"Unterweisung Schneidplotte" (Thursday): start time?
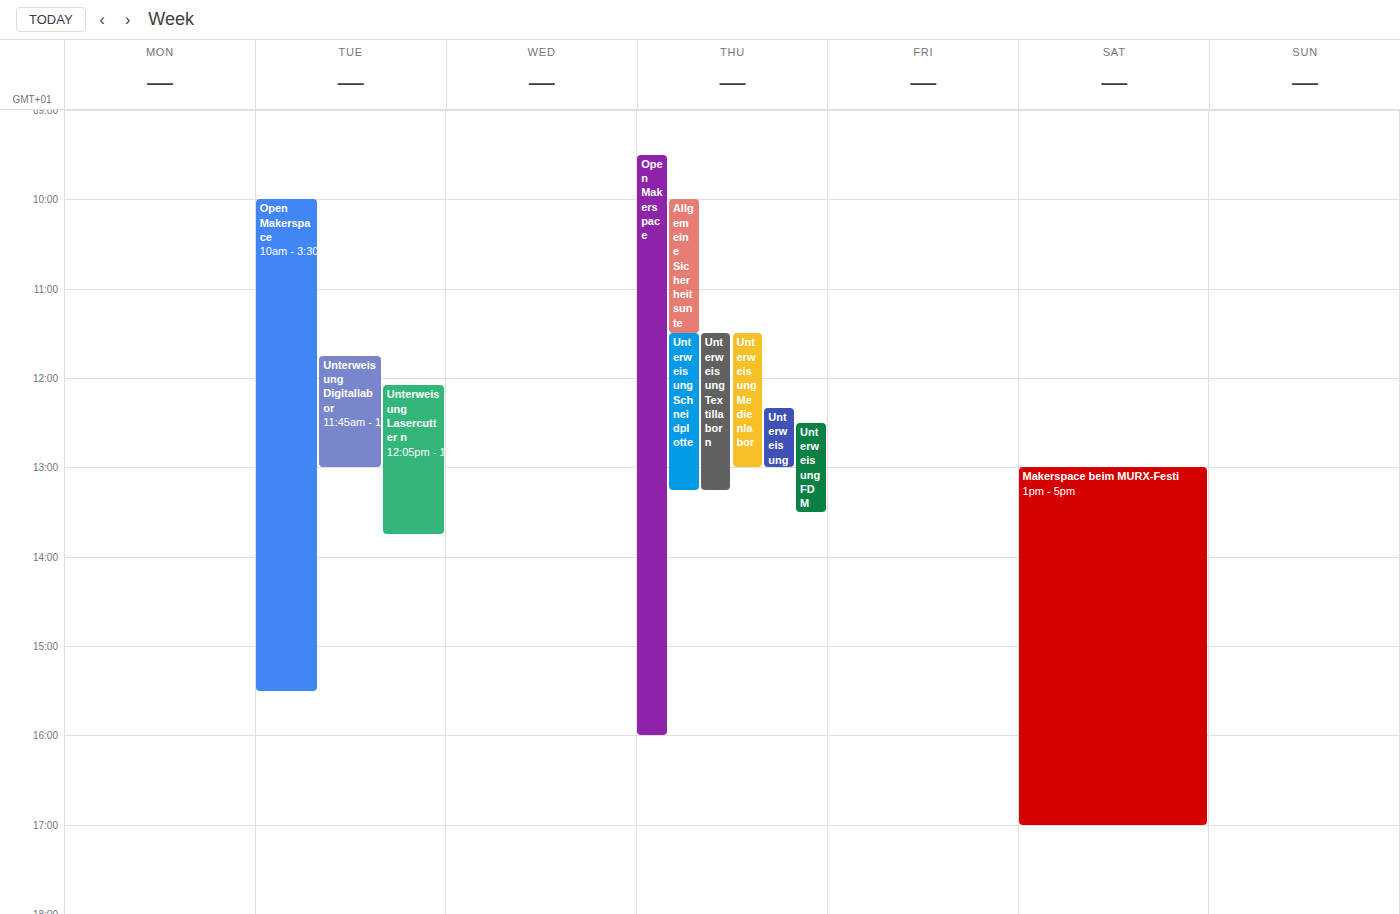
11:30 AM